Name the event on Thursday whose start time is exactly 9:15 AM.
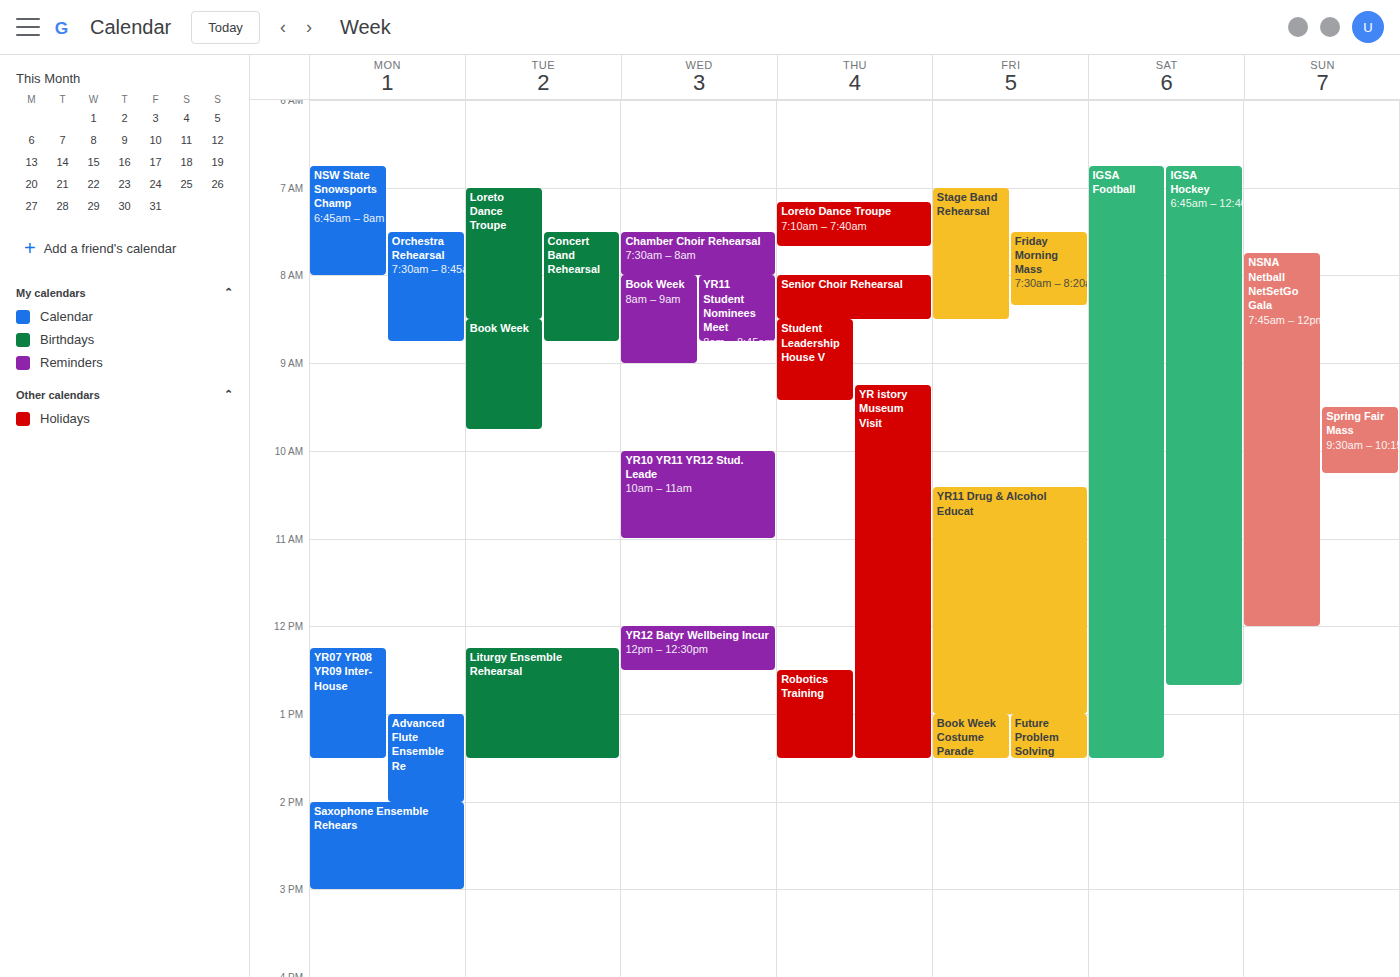
"YR istory Museum Visit"